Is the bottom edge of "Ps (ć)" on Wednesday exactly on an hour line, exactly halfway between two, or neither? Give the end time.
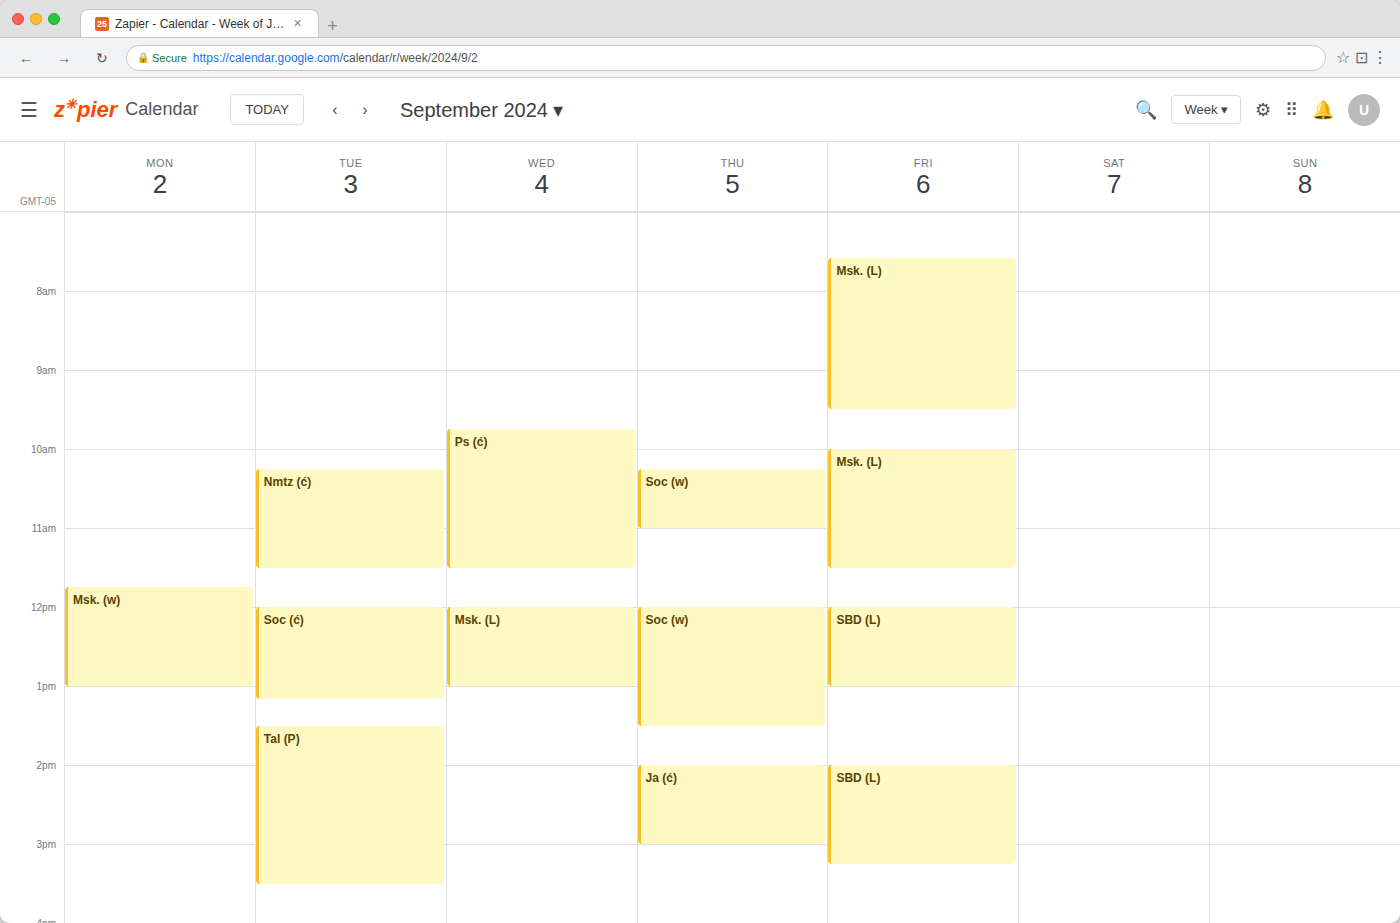
11:30 AM -- halfway between the 11 AM and 12 PM lines.